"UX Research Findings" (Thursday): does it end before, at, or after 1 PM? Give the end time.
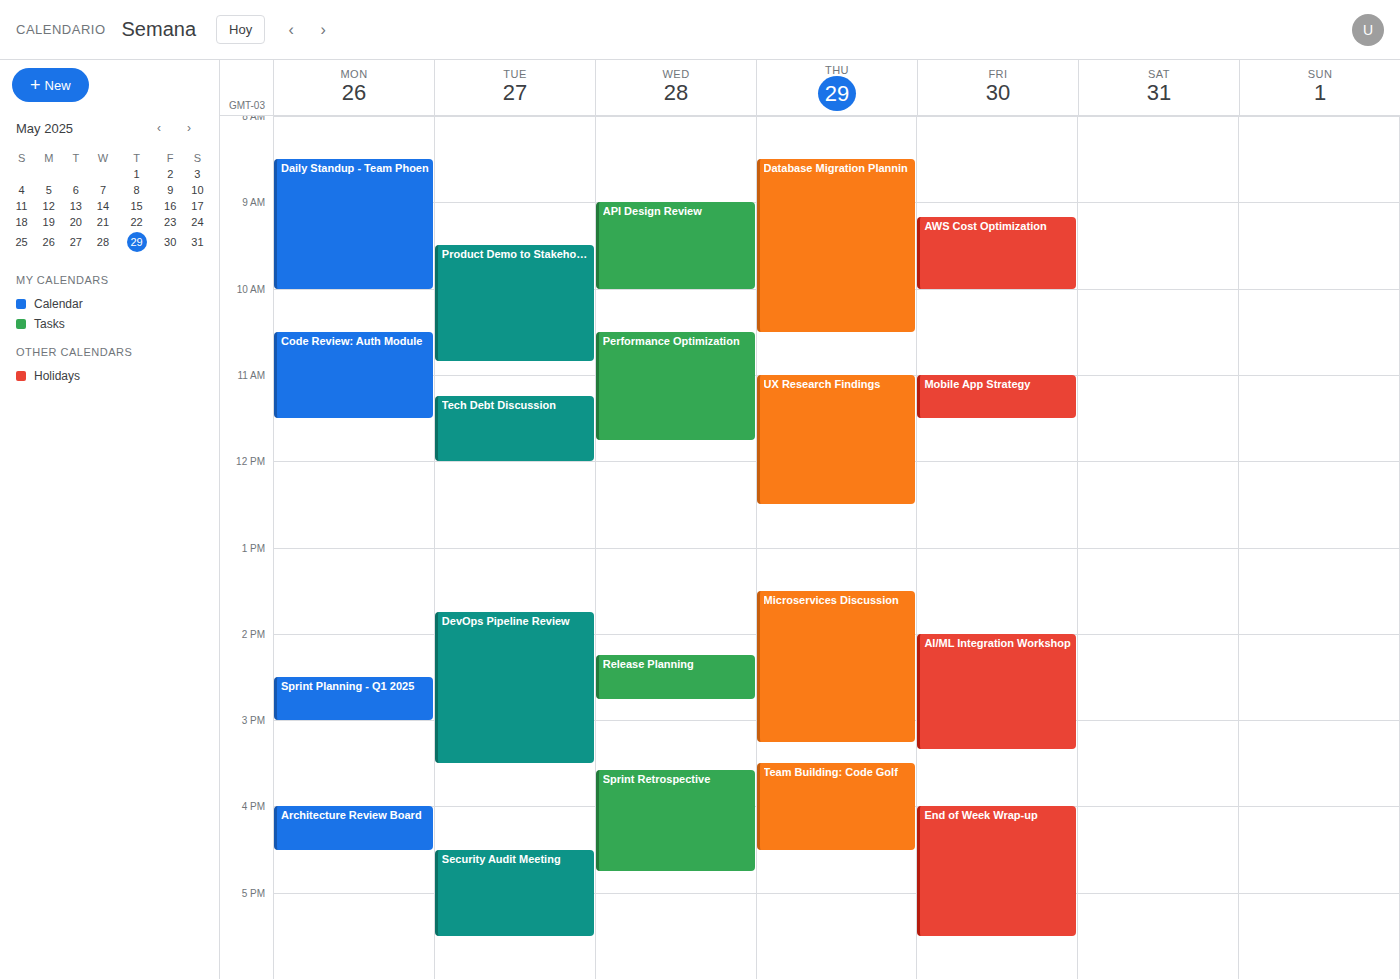
12:30 PM -- before 1 PM, 30 minutes above the 1 PM line.